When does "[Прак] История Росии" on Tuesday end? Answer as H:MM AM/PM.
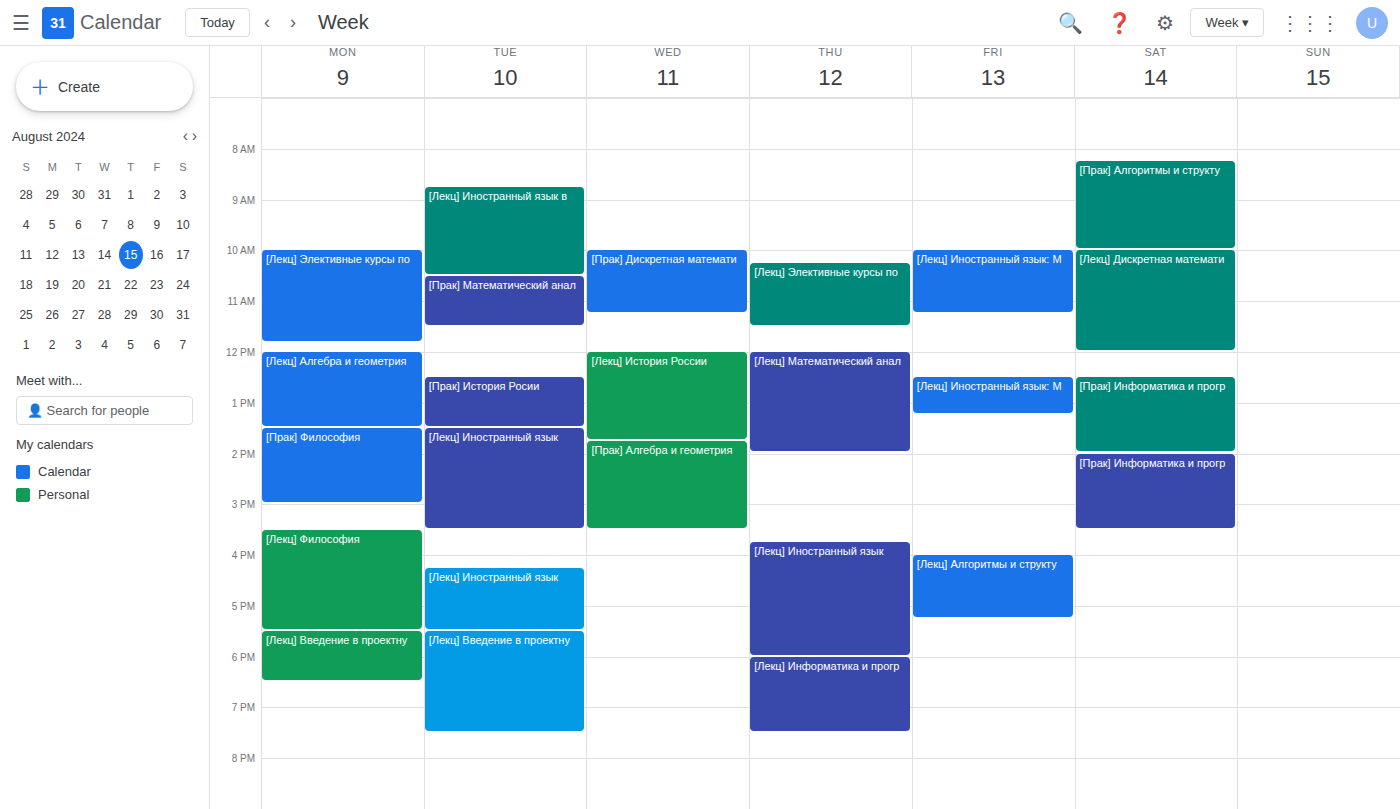
1:30 PM